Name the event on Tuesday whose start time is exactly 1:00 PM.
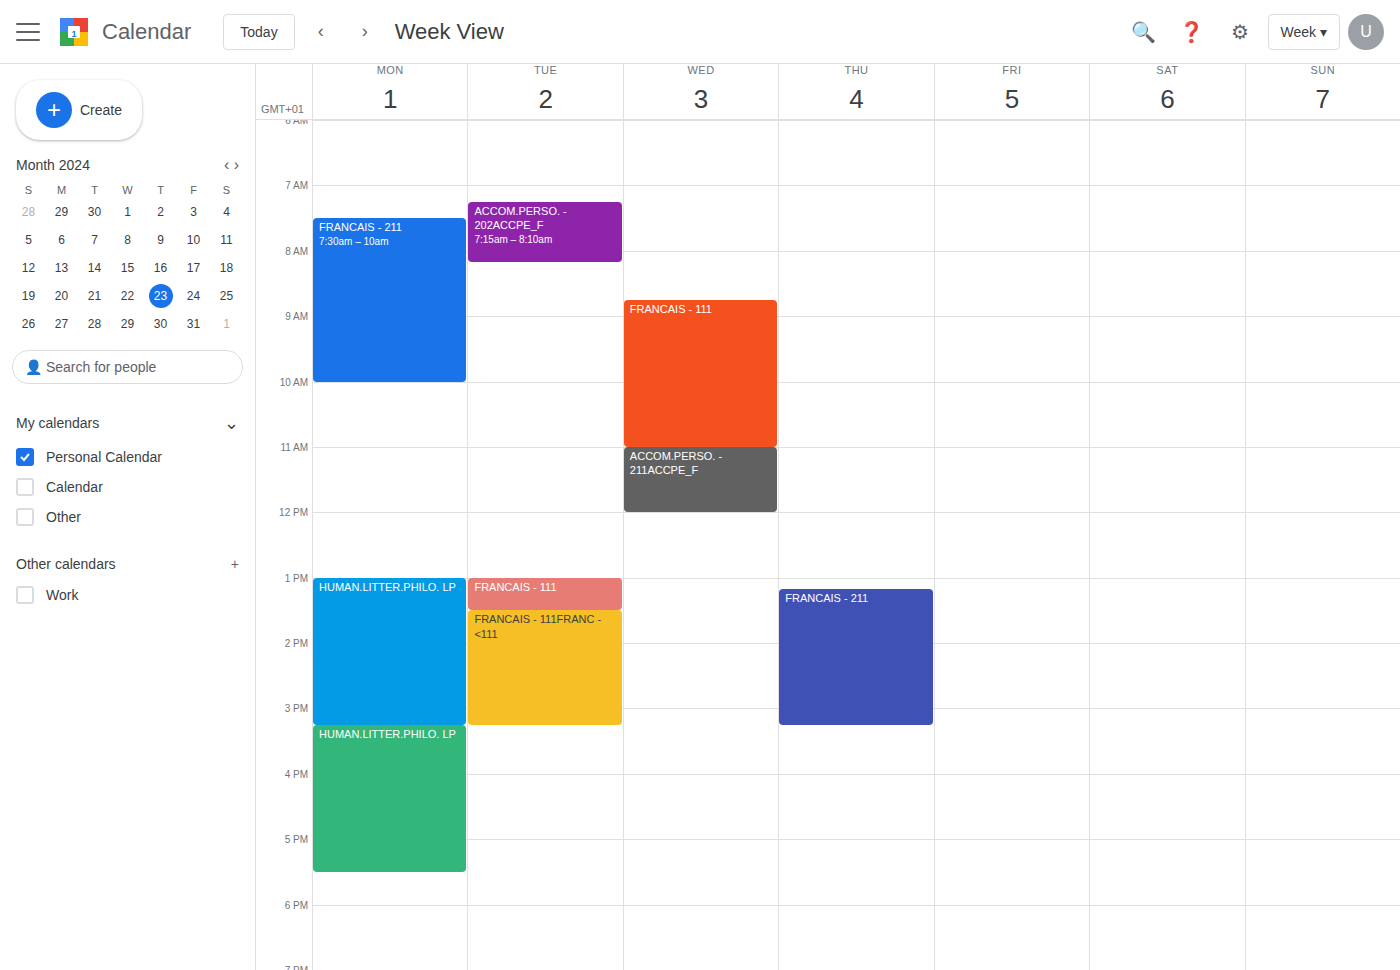
"FRANCAIS - 111"